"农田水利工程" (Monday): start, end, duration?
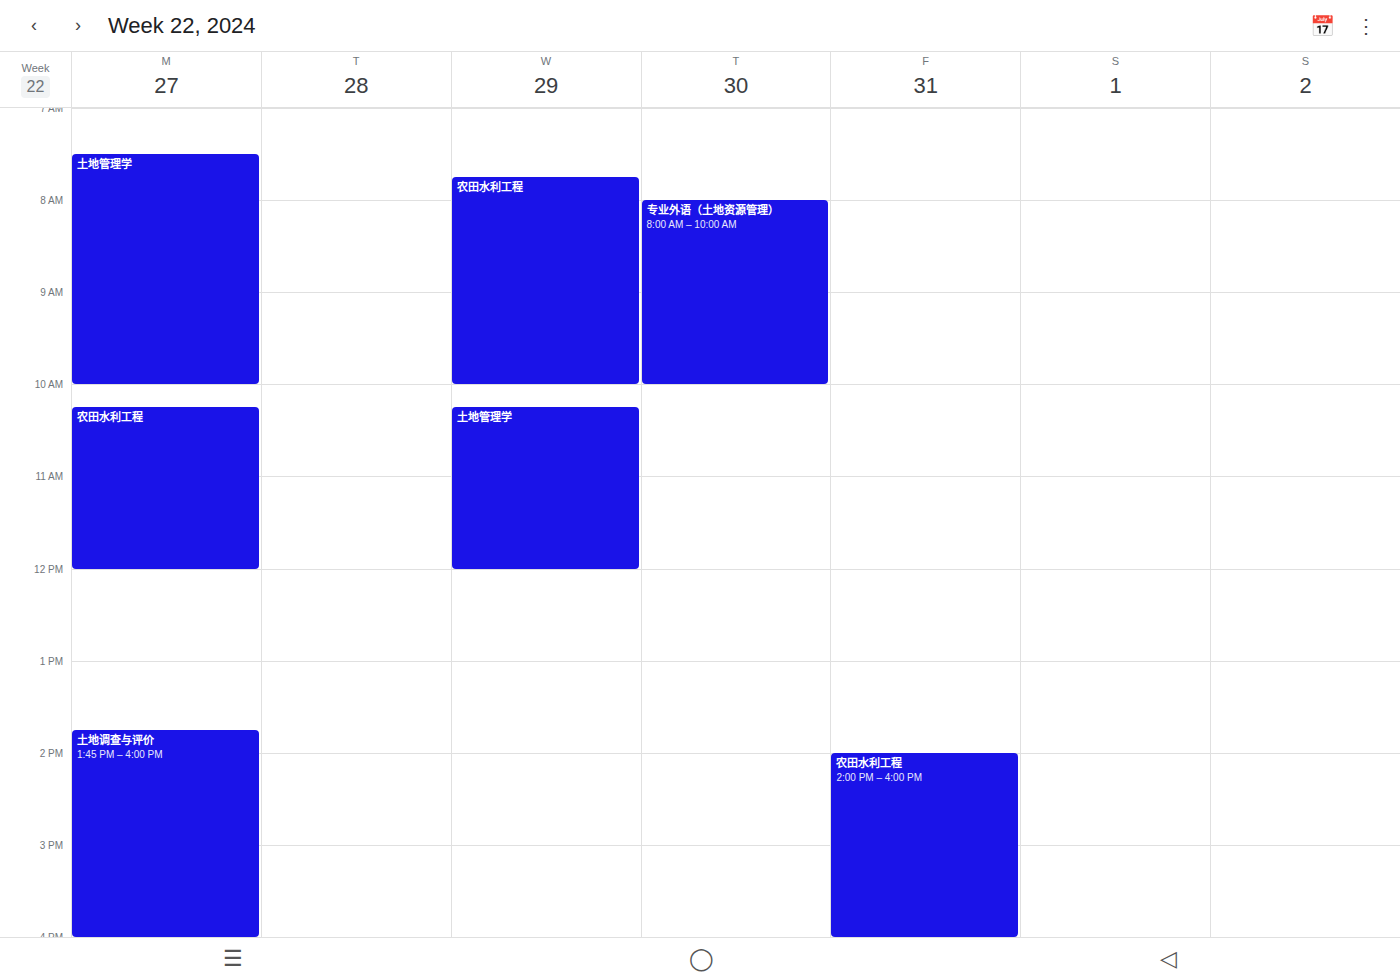
10:15 to 12:00, 1 hour 45 minutes